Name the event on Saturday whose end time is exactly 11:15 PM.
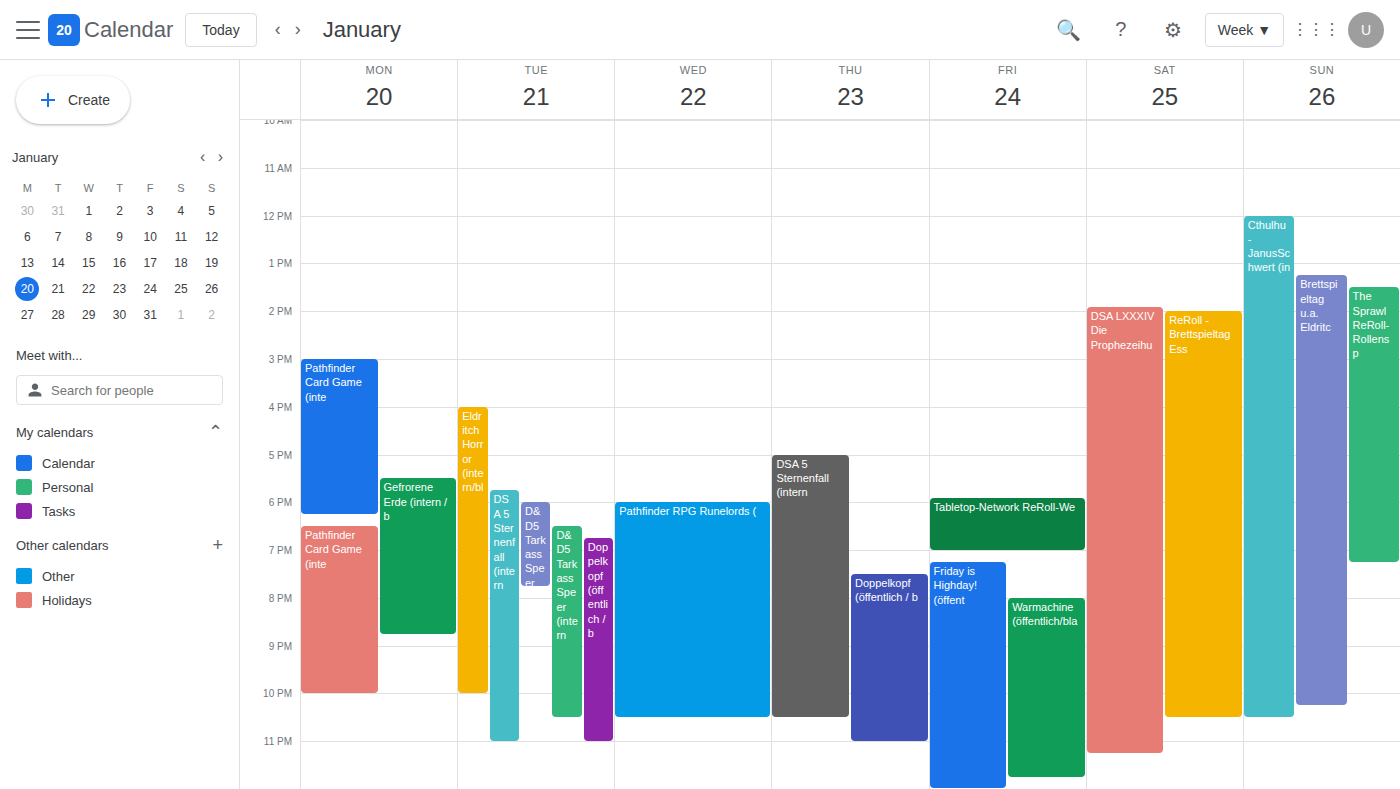
"DSA LXXXIV Die Prophezeihu"